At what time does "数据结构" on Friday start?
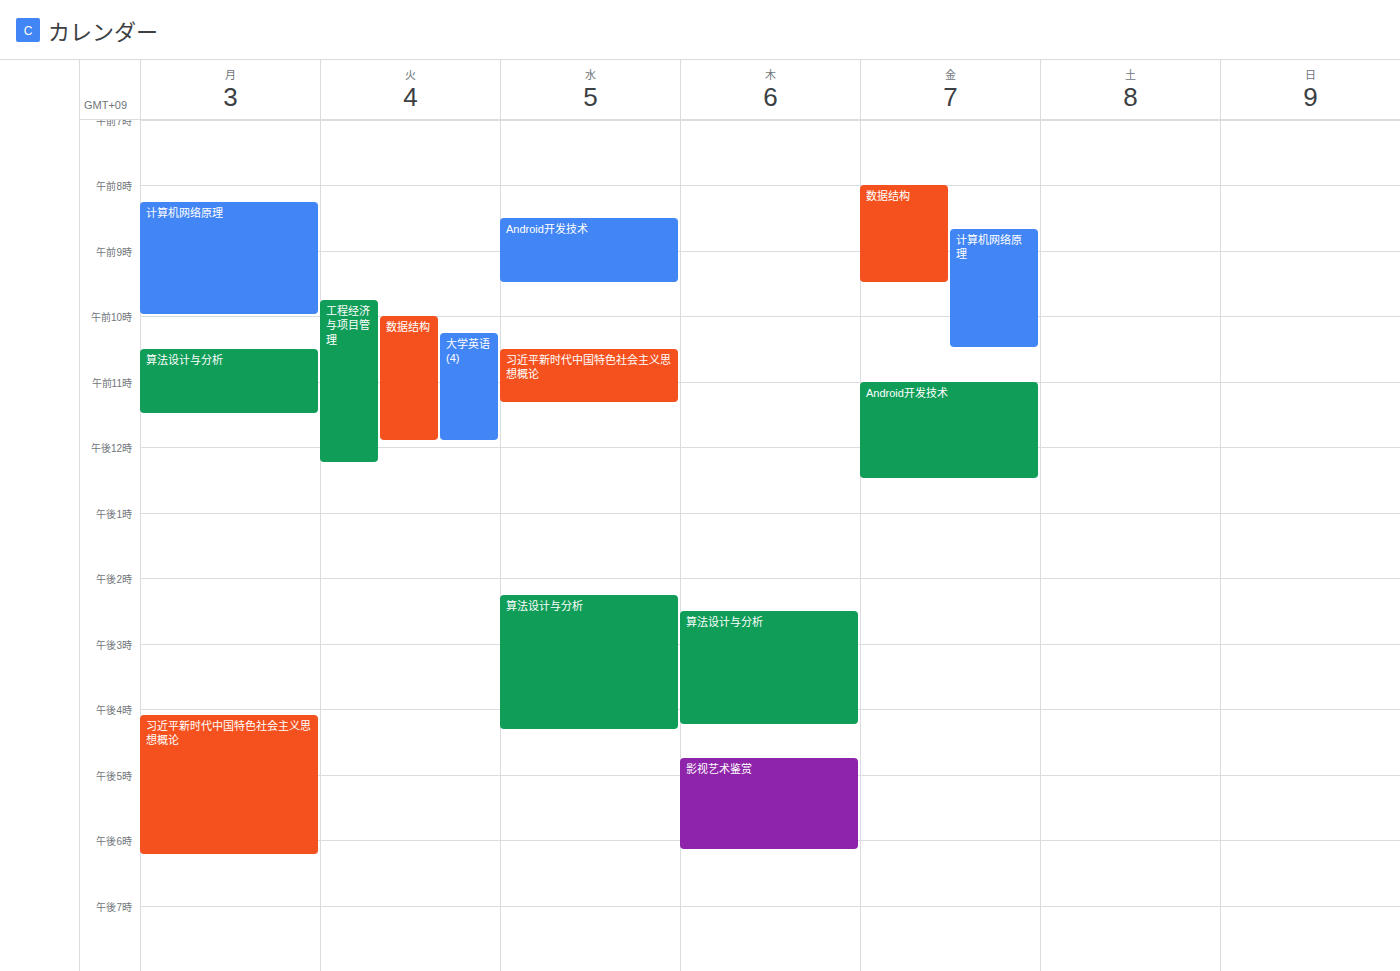
8:00 AM